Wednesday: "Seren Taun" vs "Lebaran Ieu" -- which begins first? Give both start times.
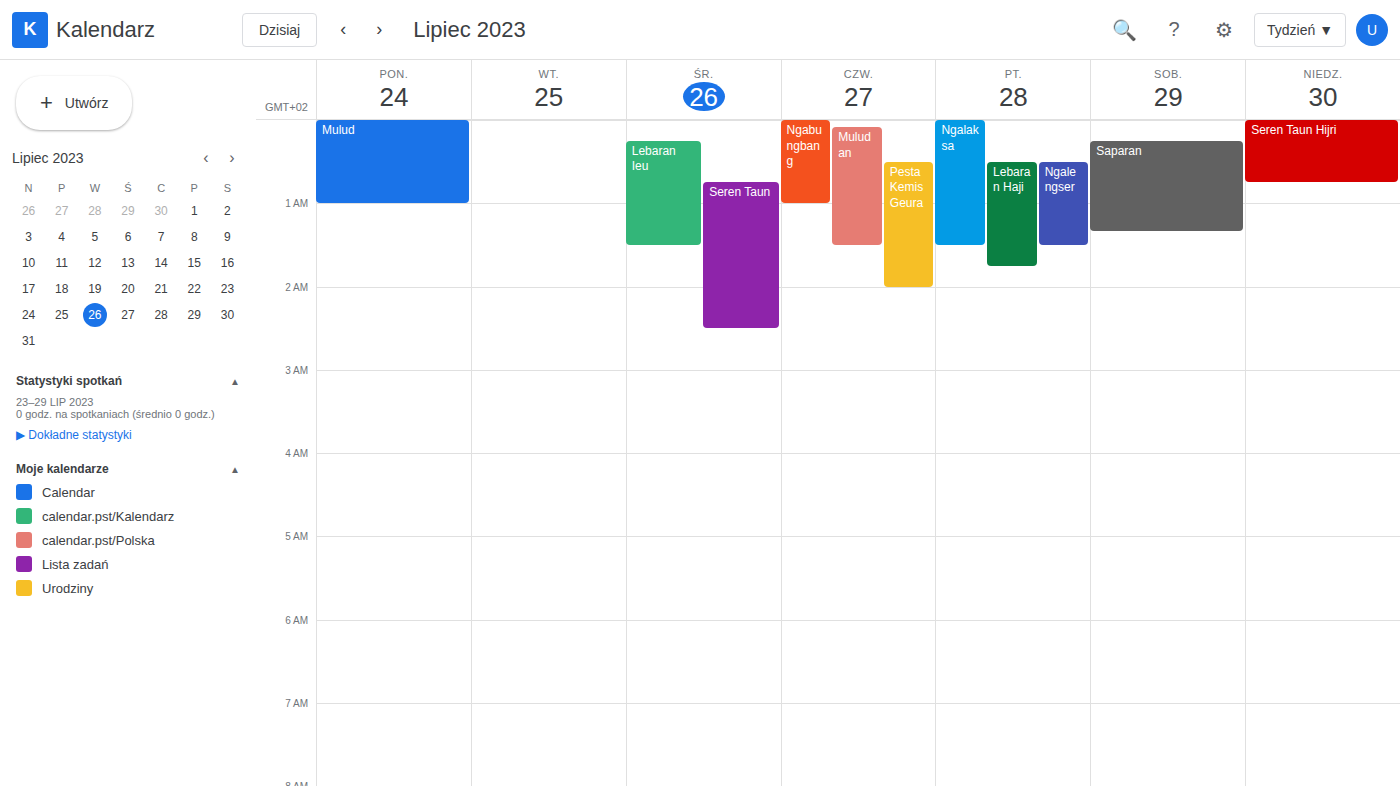
"Lebaran Ieu" 12:15 AM; "Seren Taun" 12:45 AM.